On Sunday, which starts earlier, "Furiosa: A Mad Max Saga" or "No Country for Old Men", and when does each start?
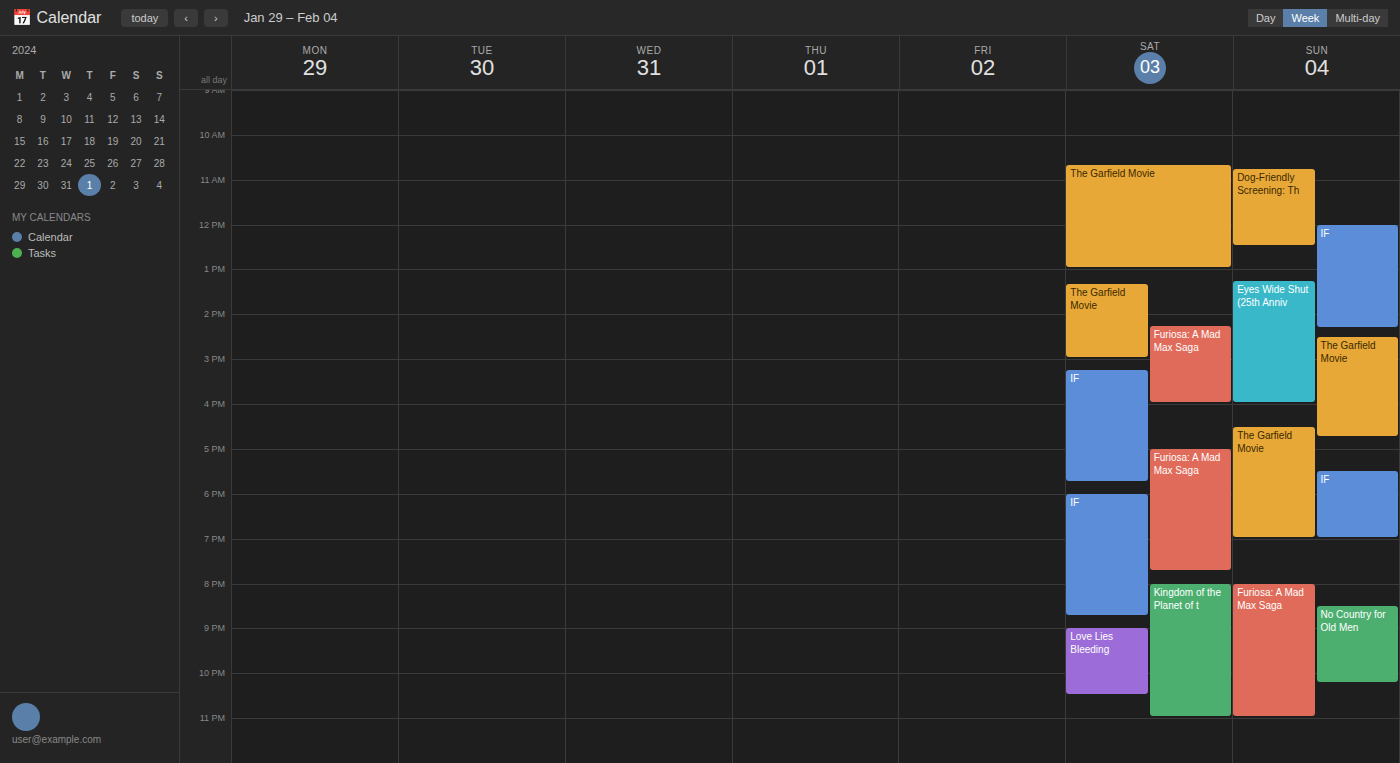
"Furiosa: A Mad Max Saga" 8:00 PM; "No Country for Old Men" 8:30 PM.